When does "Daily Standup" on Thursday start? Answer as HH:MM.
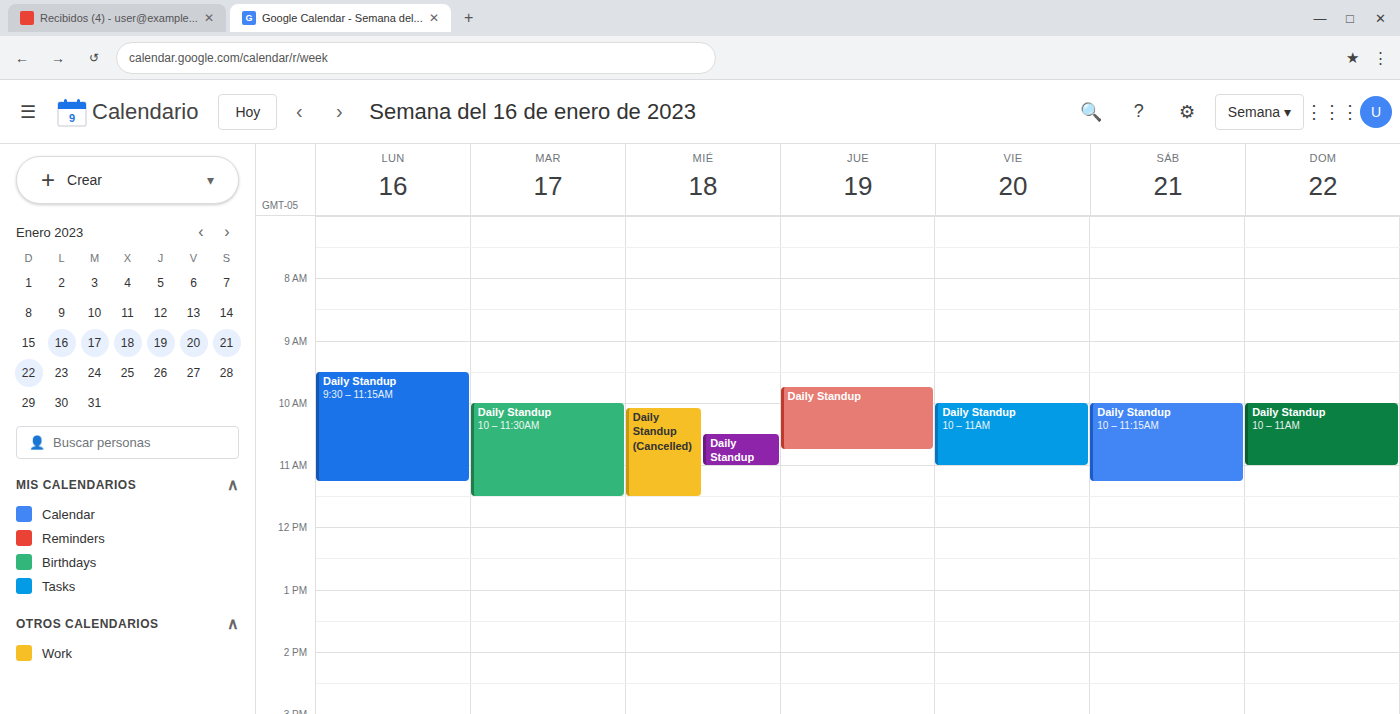
09:45